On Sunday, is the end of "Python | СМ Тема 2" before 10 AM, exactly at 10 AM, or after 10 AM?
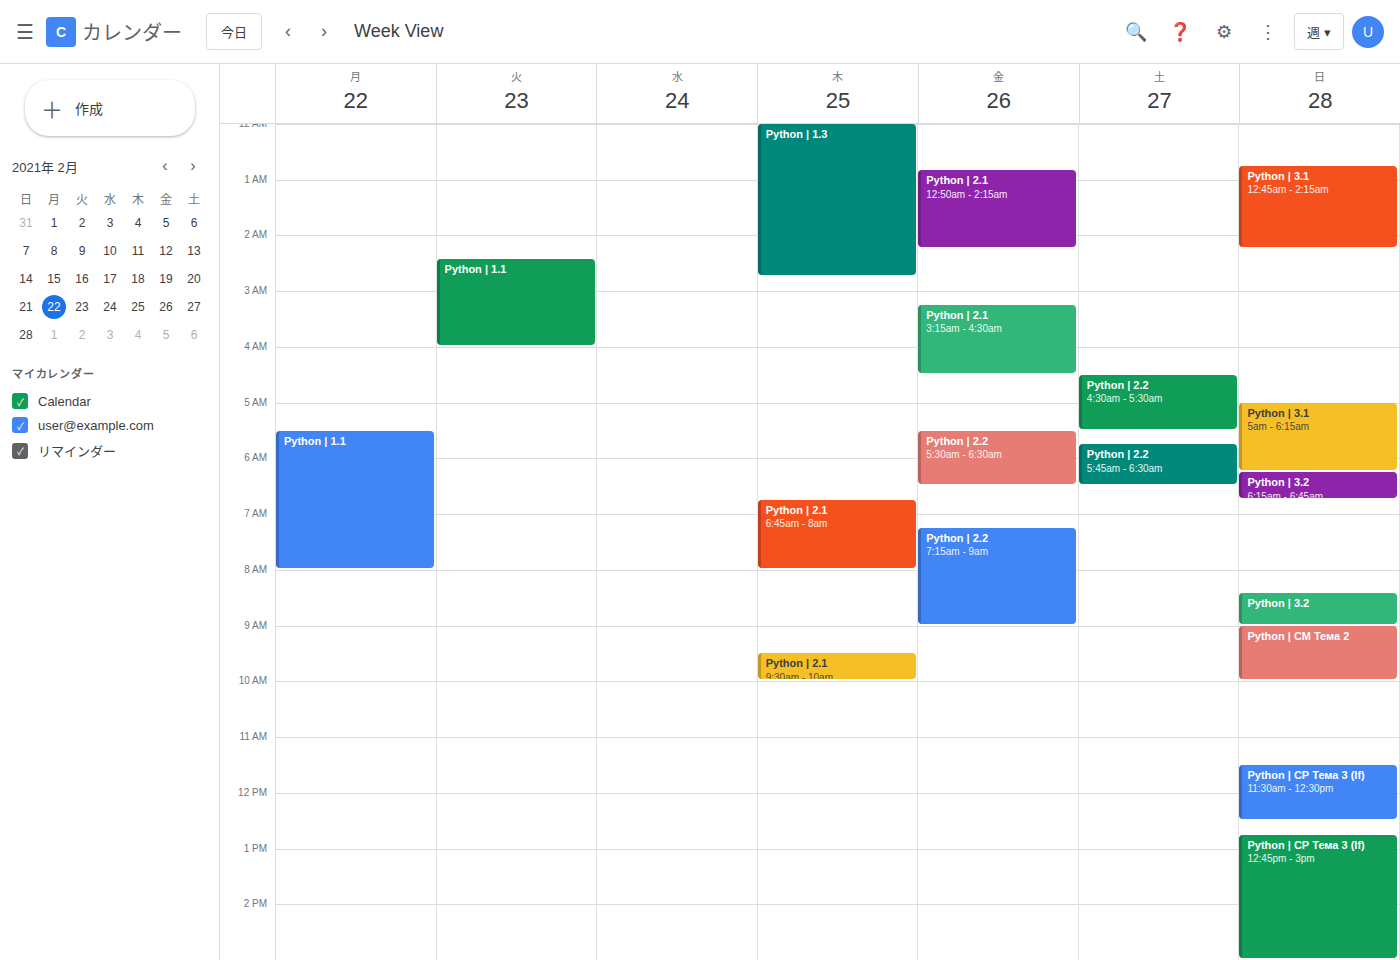
10:00 AM -- exactly at 10 AM, on the 10 AM line.